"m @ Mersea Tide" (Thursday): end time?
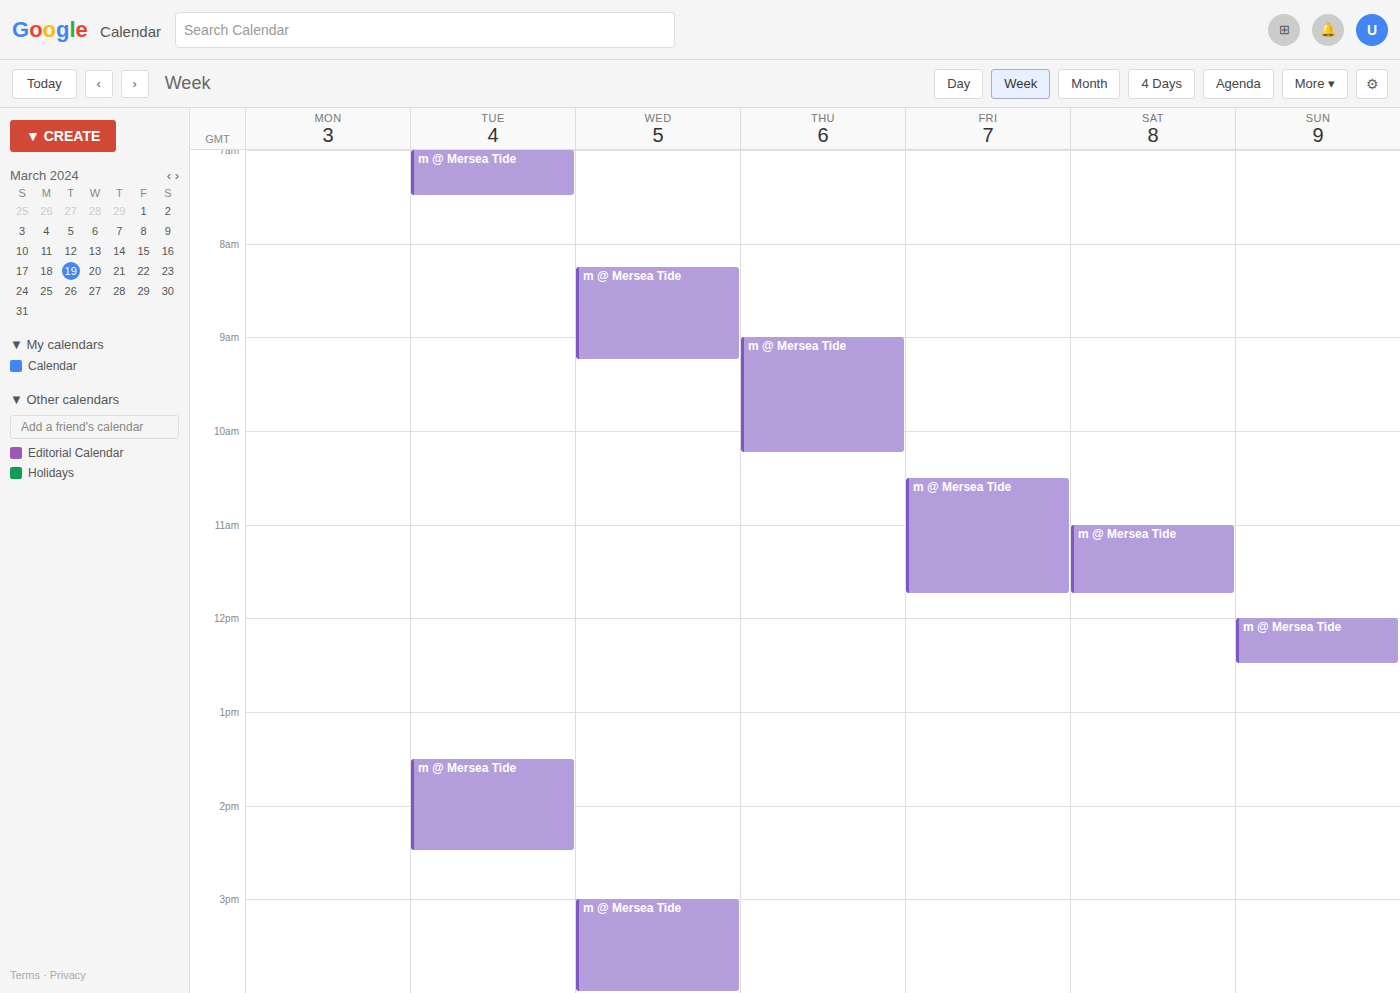
10:15 AM